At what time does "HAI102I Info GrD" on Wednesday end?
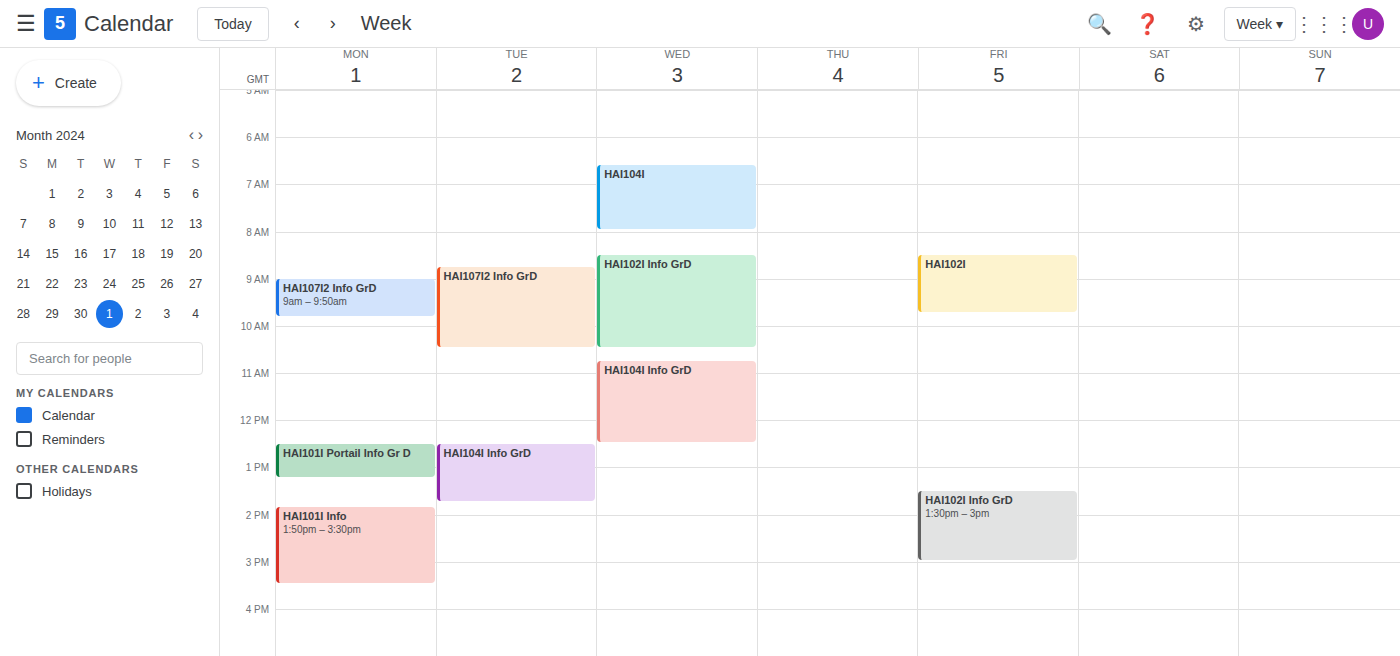
10:30 AM